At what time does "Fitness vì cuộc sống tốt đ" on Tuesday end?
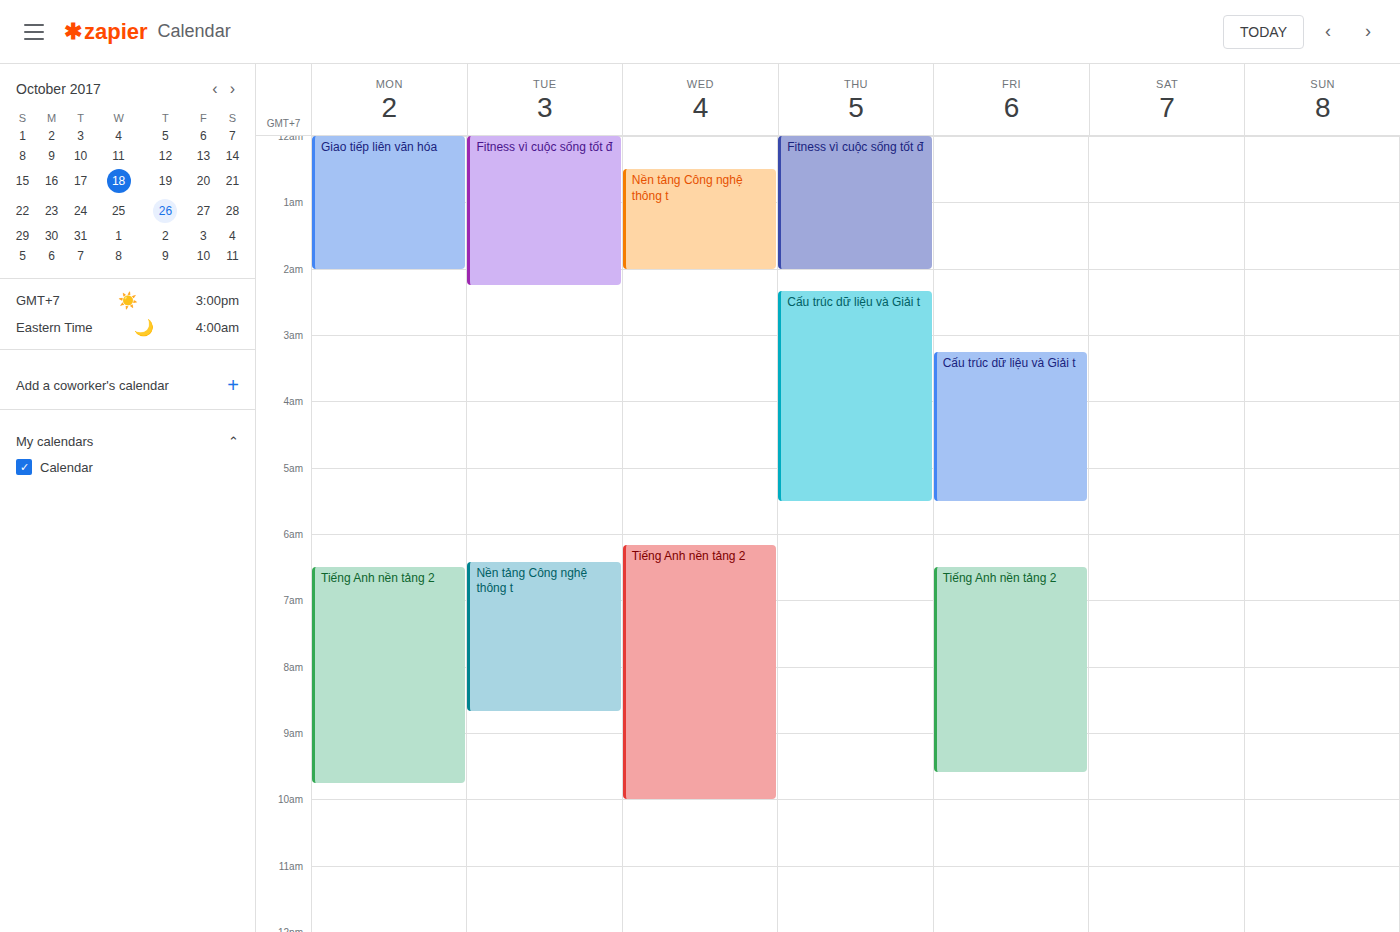
2:15 AM